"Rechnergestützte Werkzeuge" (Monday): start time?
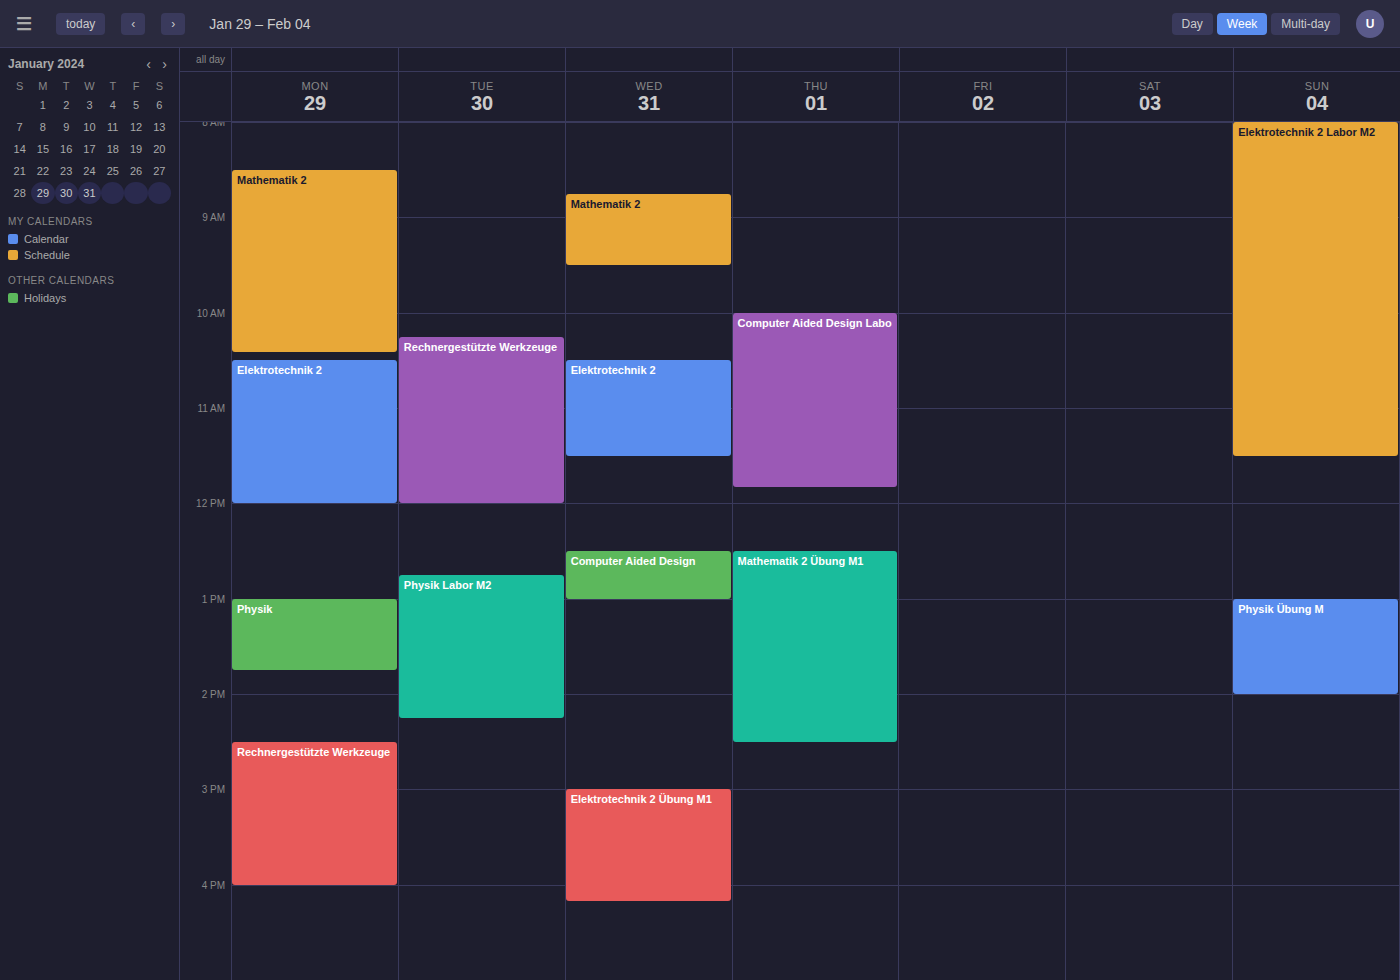
2:30 PM